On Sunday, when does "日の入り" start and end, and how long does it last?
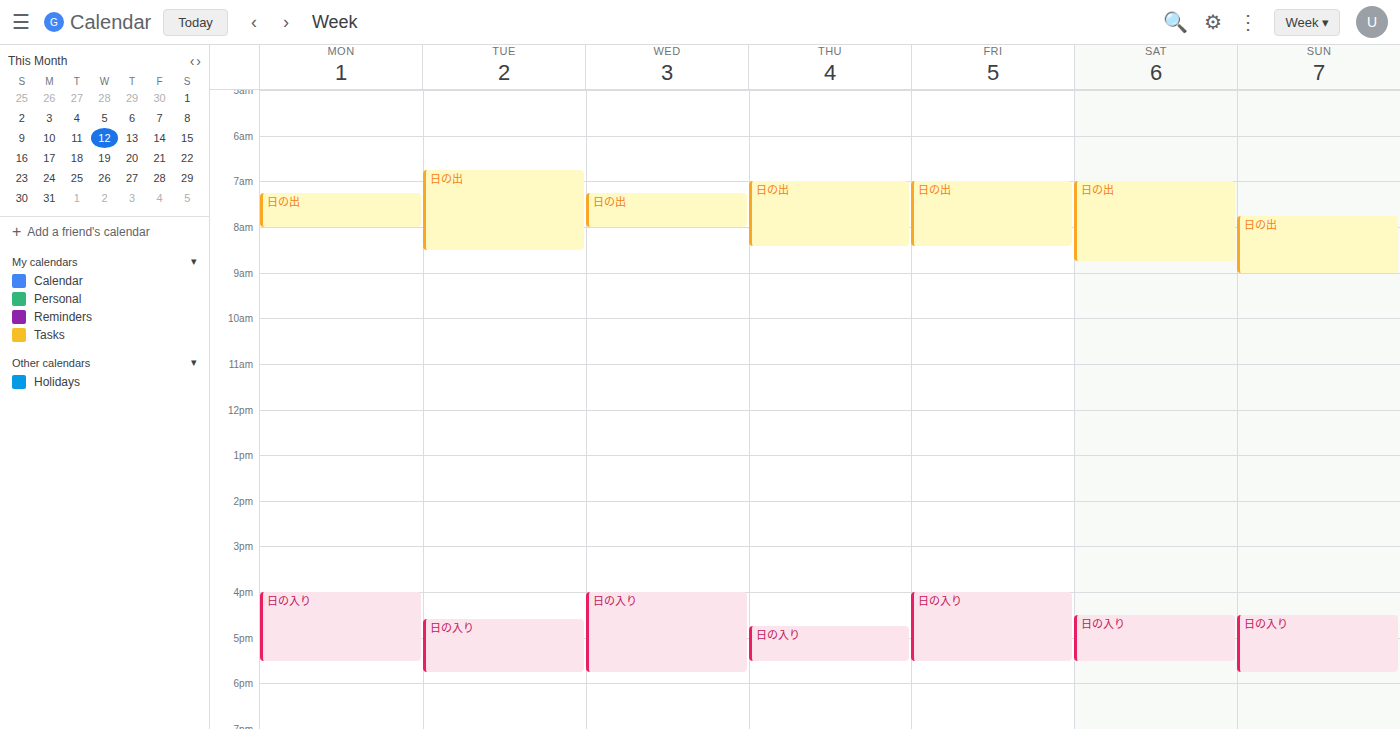
4:30 PM to 5:45 PM, 1 hour 15 minutes